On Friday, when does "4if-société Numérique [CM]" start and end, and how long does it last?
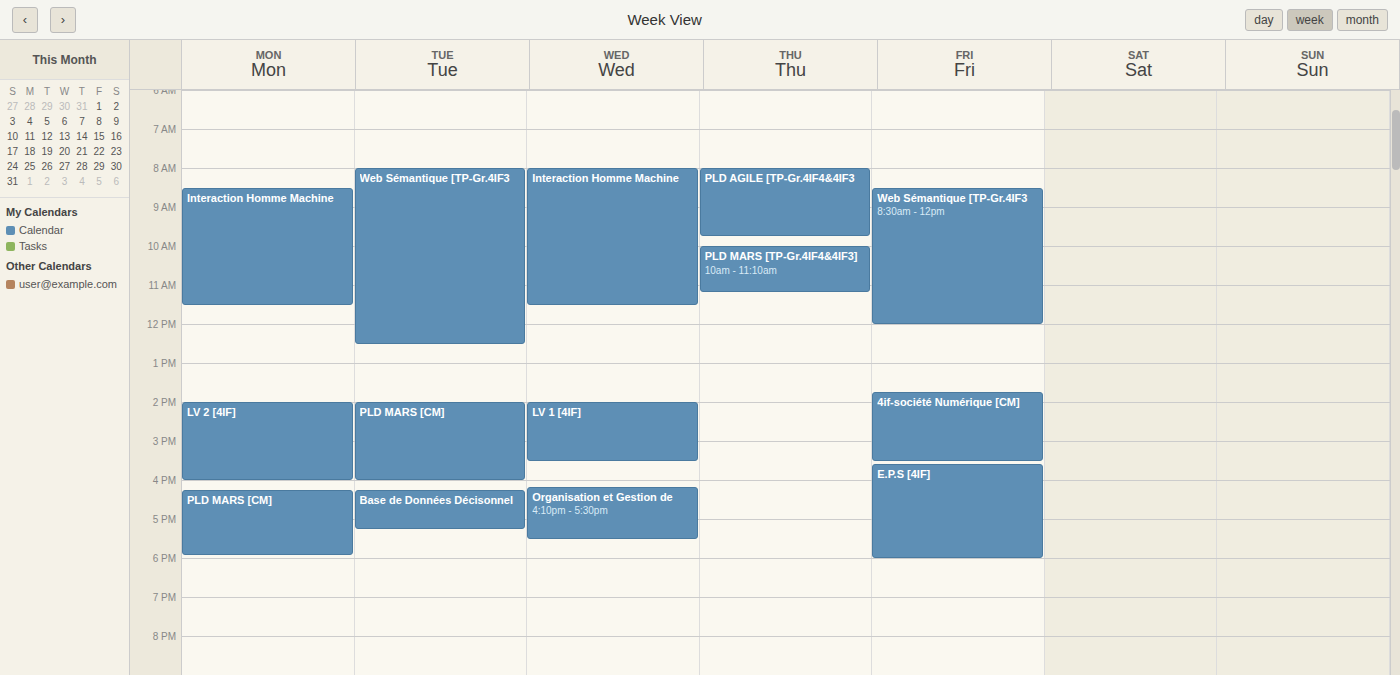
1:45 PM to 3:30 PM, 1 hour 45 minutes